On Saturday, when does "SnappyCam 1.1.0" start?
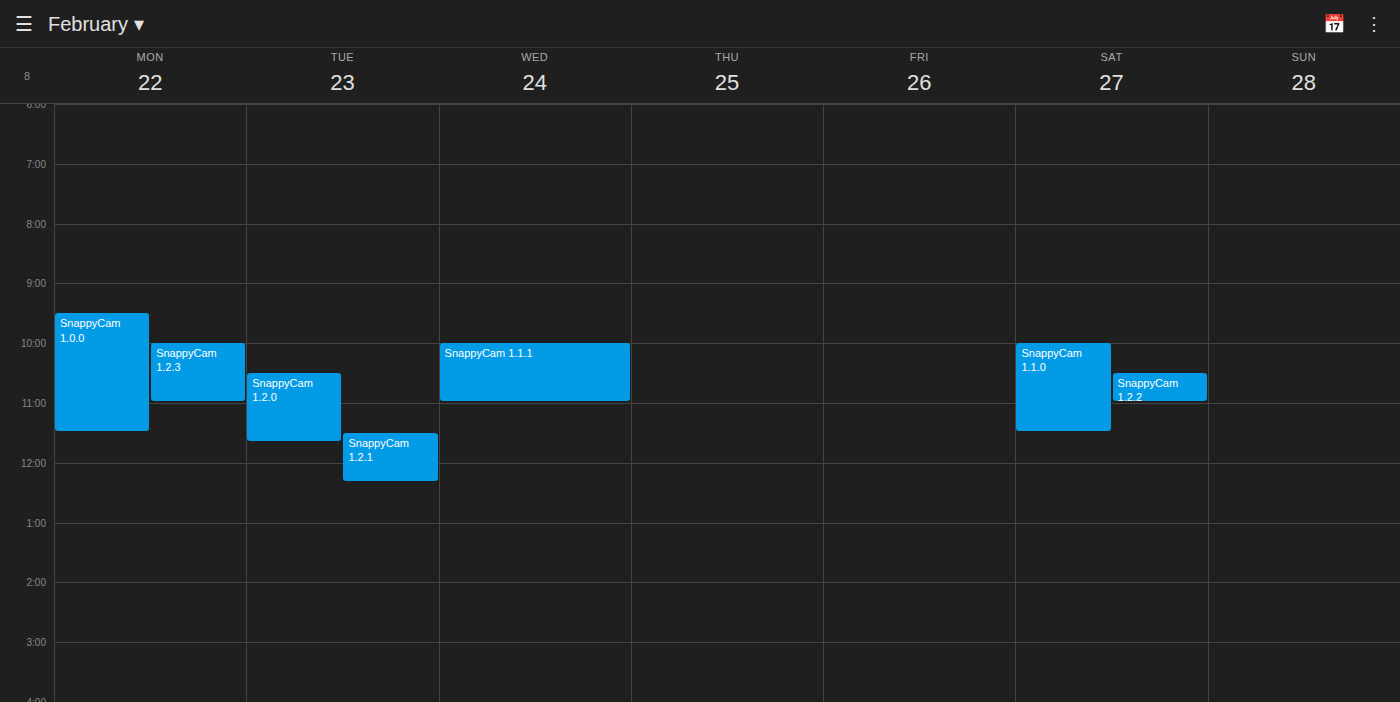
10:00 AM